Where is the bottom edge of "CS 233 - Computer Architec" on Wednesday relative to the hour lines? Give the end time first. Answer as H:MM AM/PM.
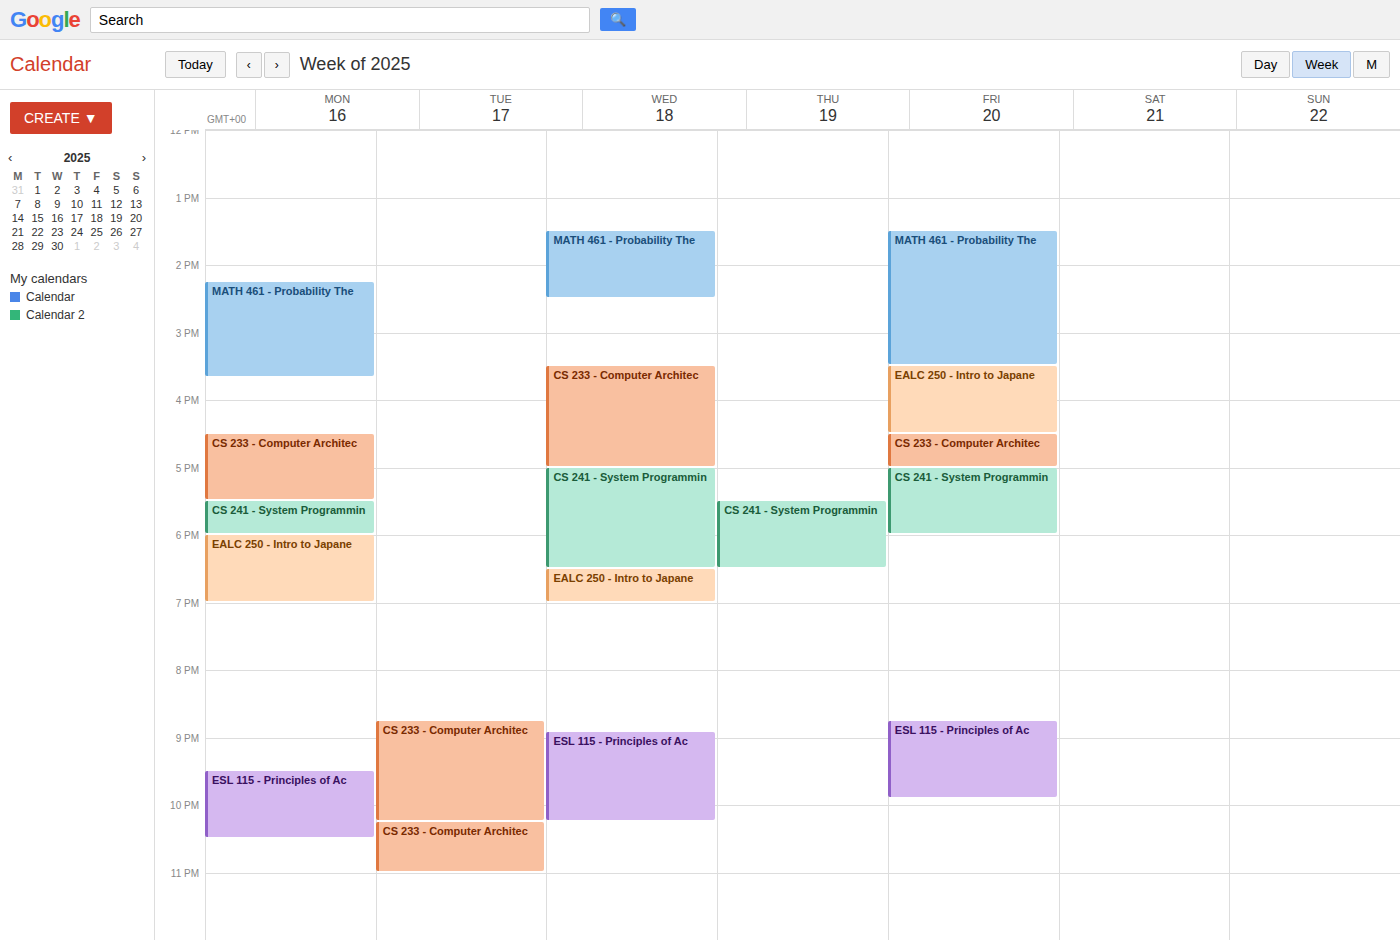
5:00 PM -- exactly on the 5 PM line.